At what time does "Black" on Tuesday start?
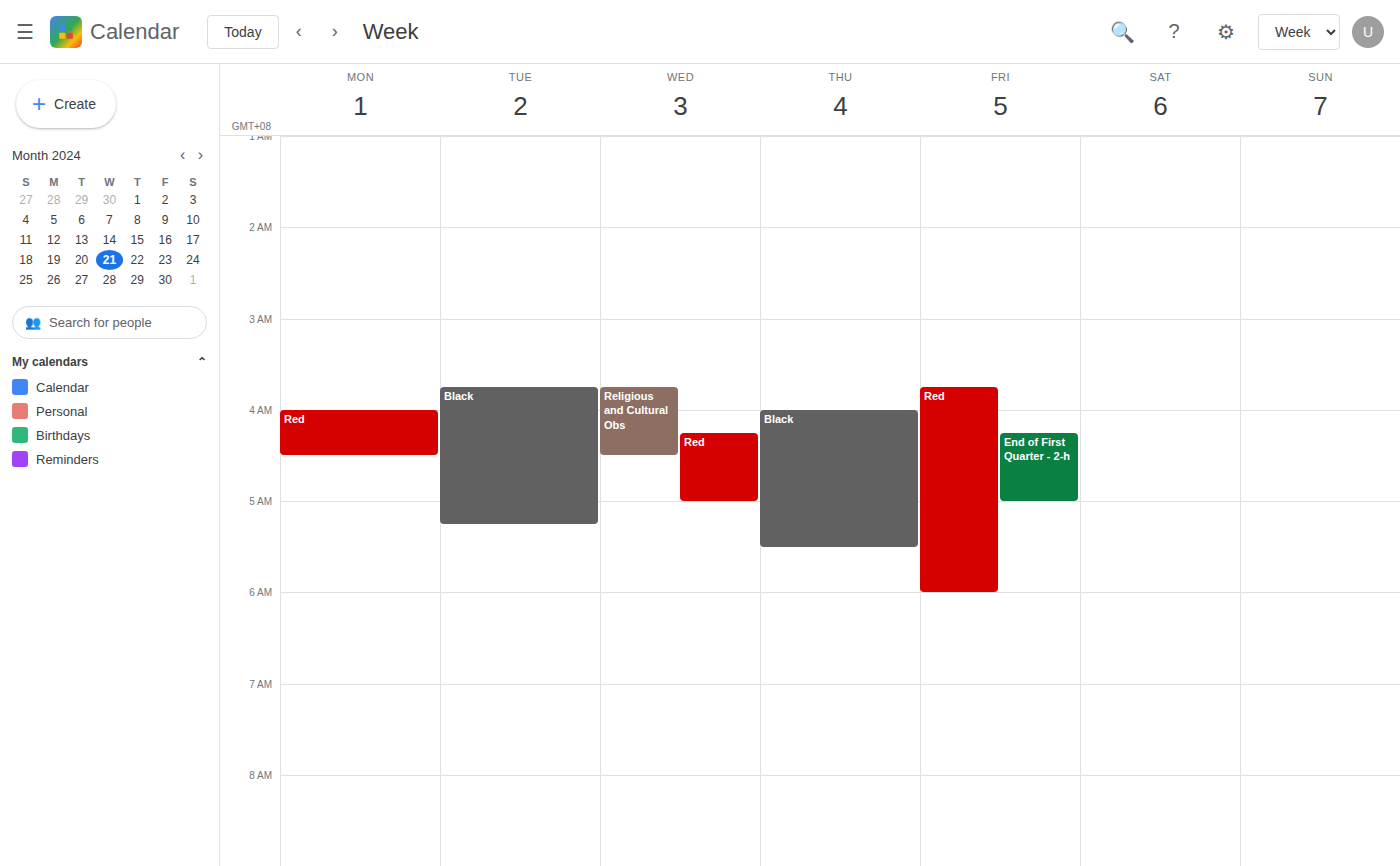
3:45 AM